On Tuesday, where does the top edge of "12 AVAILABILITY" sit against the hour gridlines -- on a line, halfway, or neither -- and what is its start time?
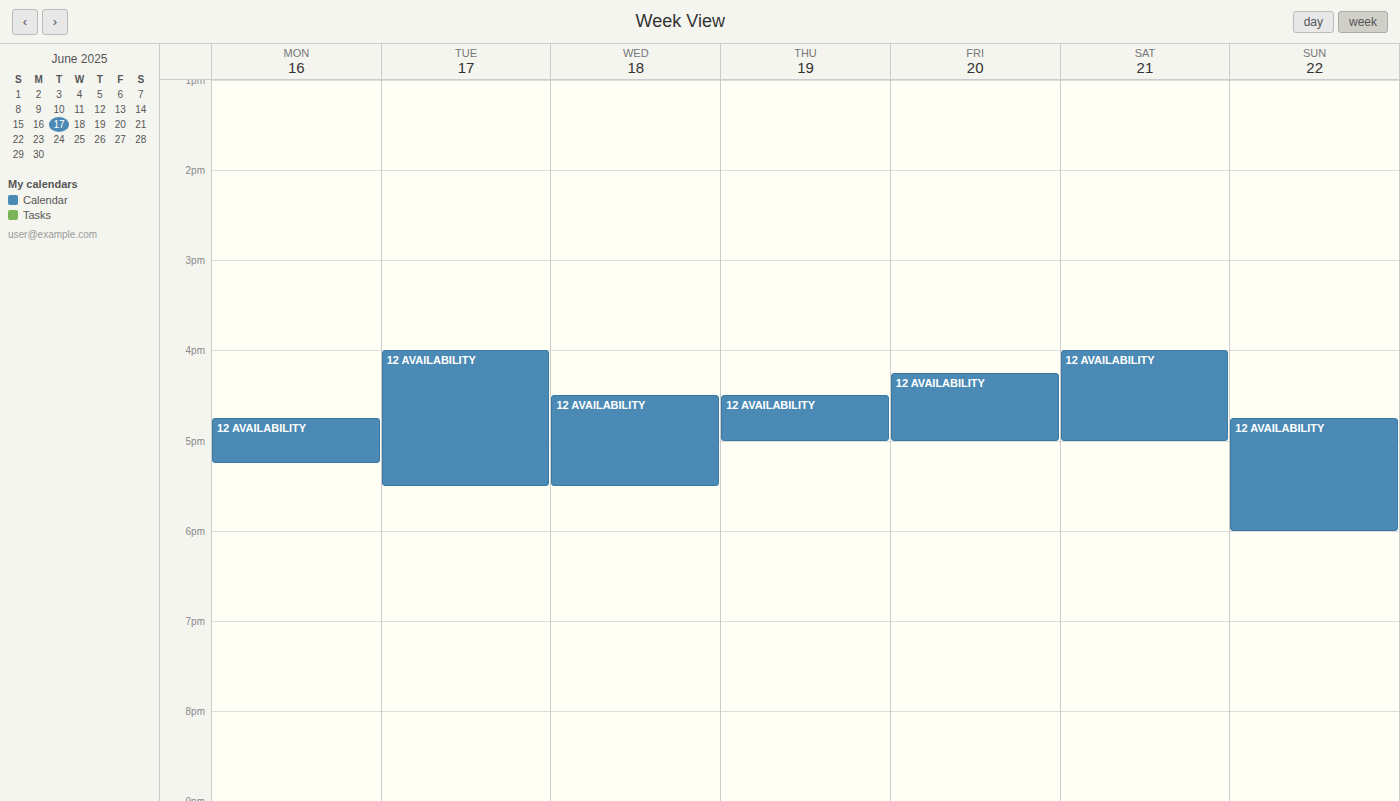
4:00 PM -- exactly on the 4 PM line.